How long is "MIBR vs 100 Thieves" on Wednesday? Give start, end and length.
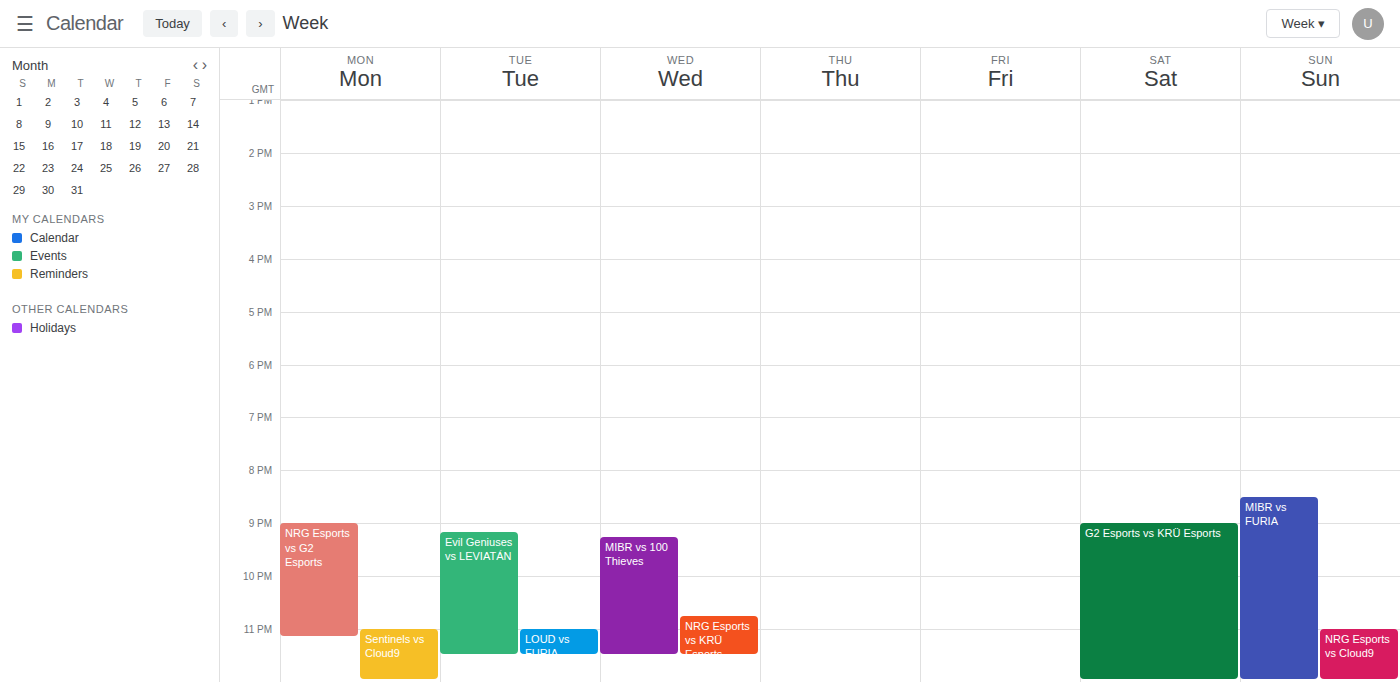
9:15 PM to 11:30 PM, 2 hours 15 minutes